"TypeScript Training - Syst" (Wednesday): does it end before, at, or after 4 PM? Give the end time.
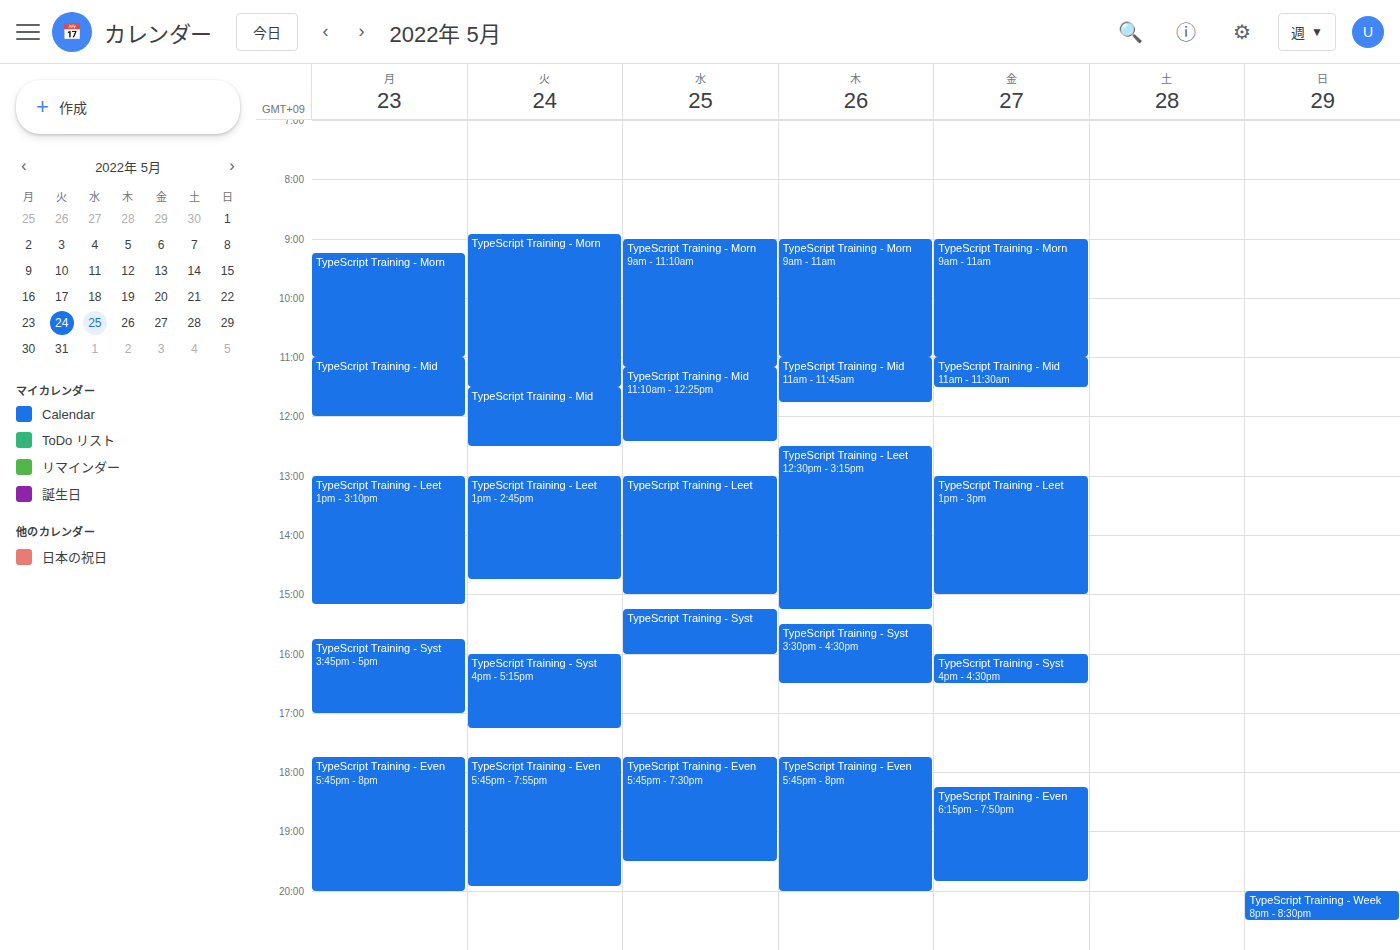
4:00 PM -- exactly at 4 PM, on the 4 PM line.